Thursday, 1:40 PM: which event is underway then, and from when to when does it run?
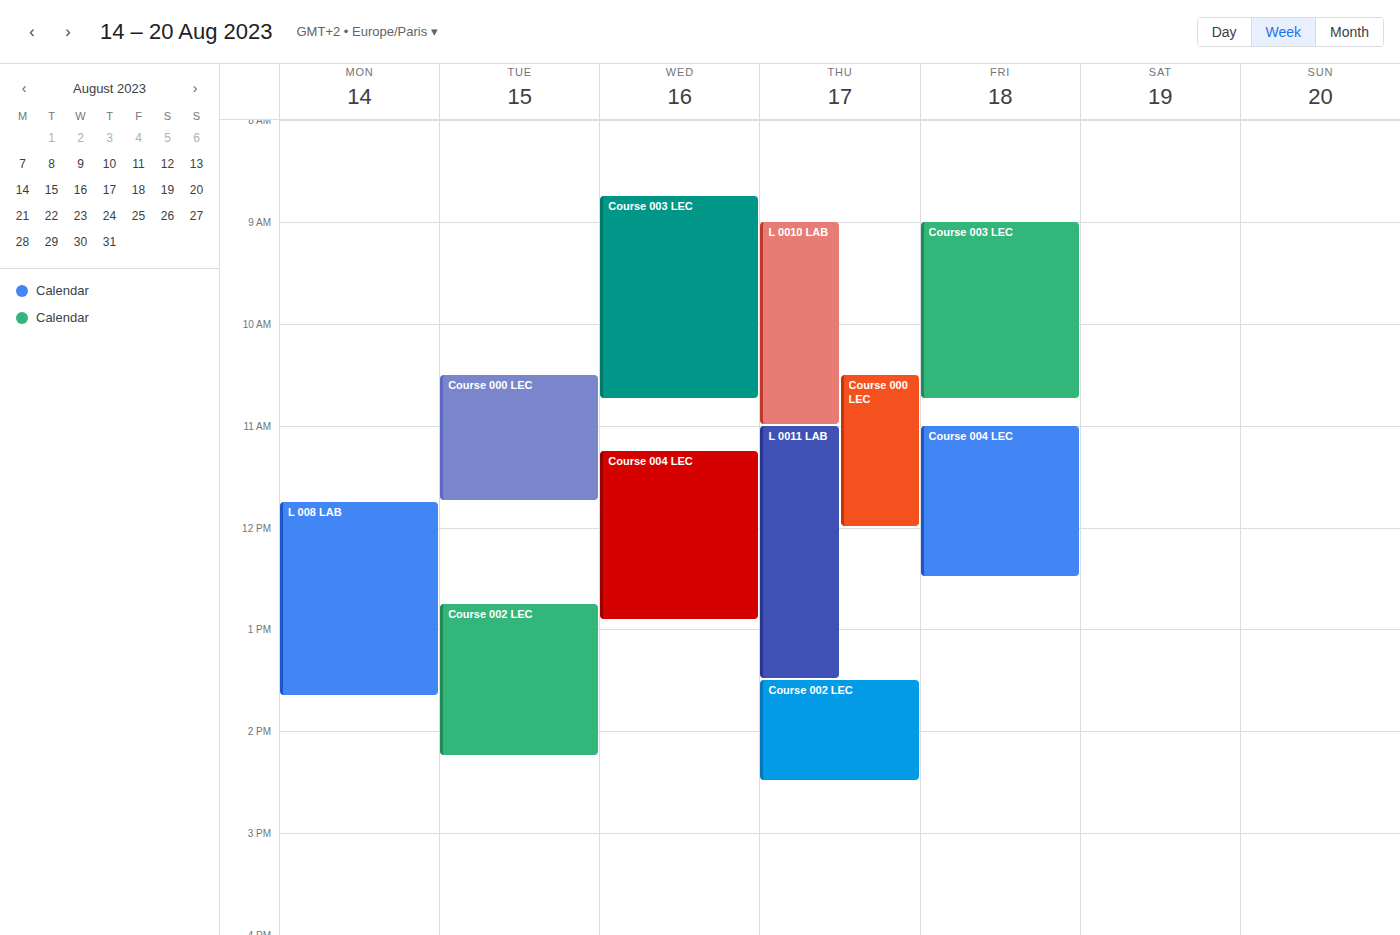
"Course 002 LEC", 1:30 PM to 2:30 PM